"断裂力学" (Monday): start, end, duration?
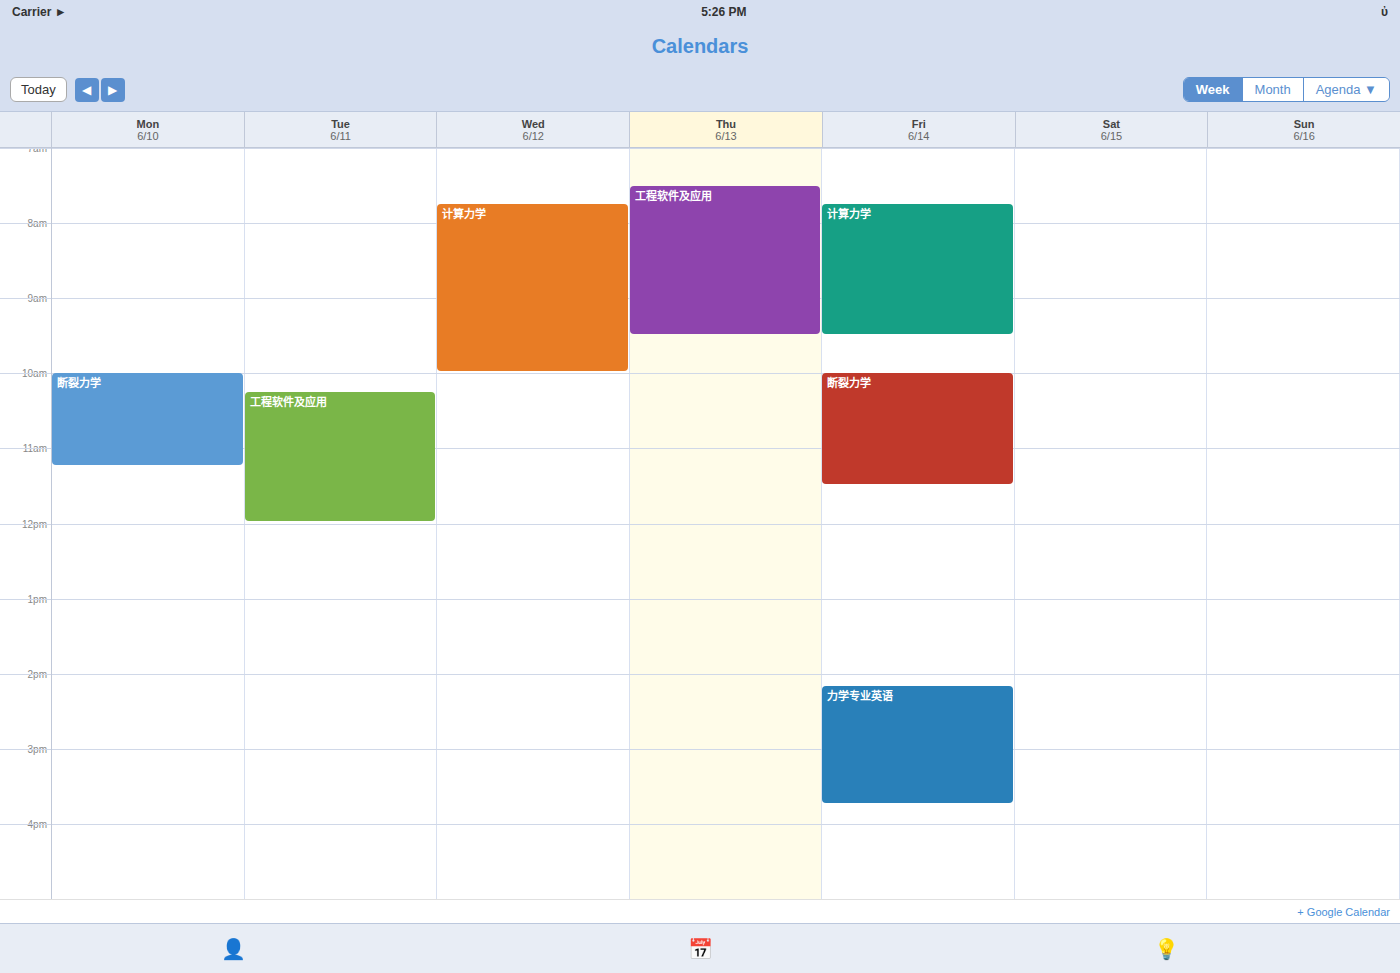
10:00 AM to 11:15 AM, 1 hour 15 minutes